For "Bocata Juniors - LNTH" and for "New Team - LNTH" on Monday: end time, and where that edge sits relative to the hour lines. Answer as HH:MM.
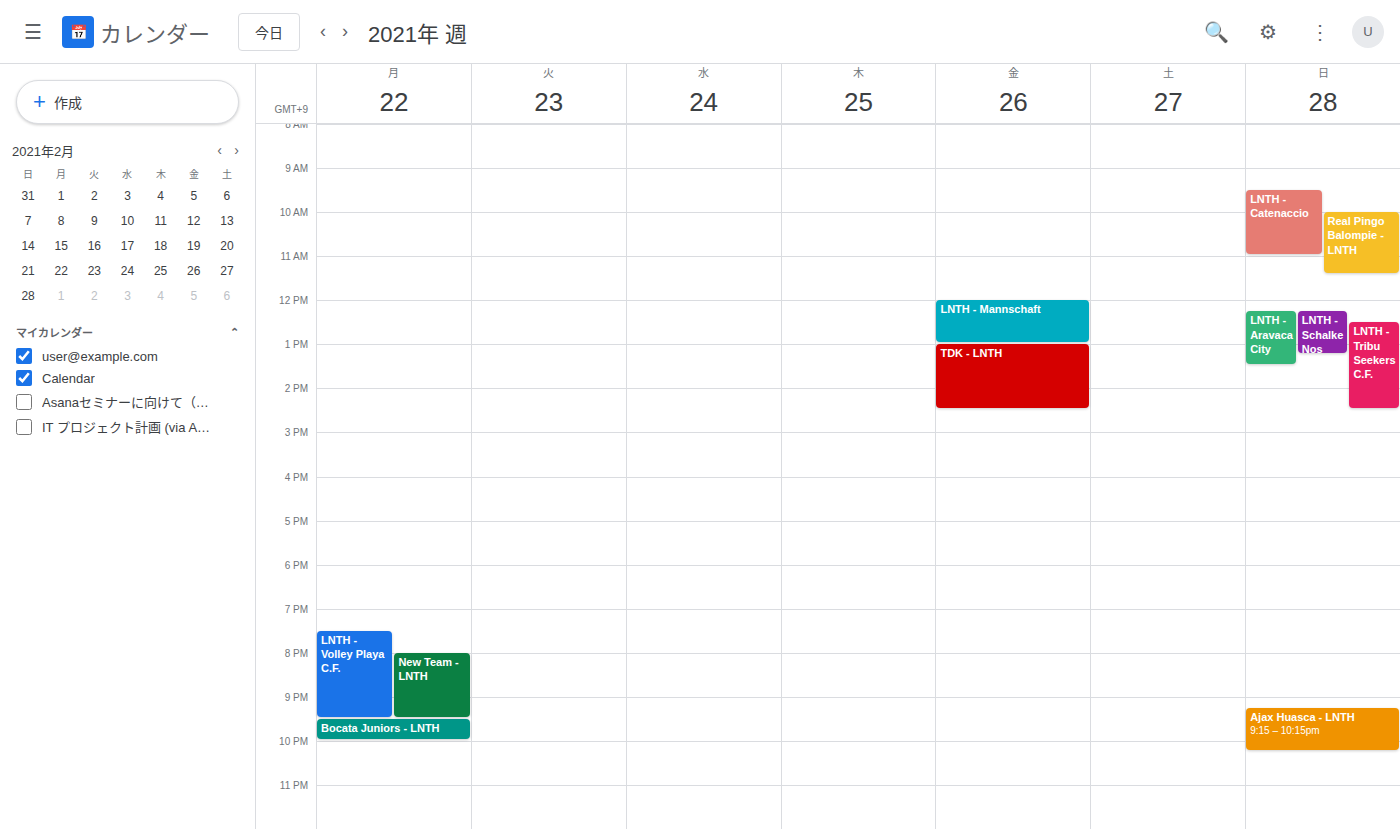
"Bocata Juniors - LNTH": 22:00, exactly on the 22:00 line. "New Team - LNTH": 21:30, halfway between the 21:00 and 22:00 lines.